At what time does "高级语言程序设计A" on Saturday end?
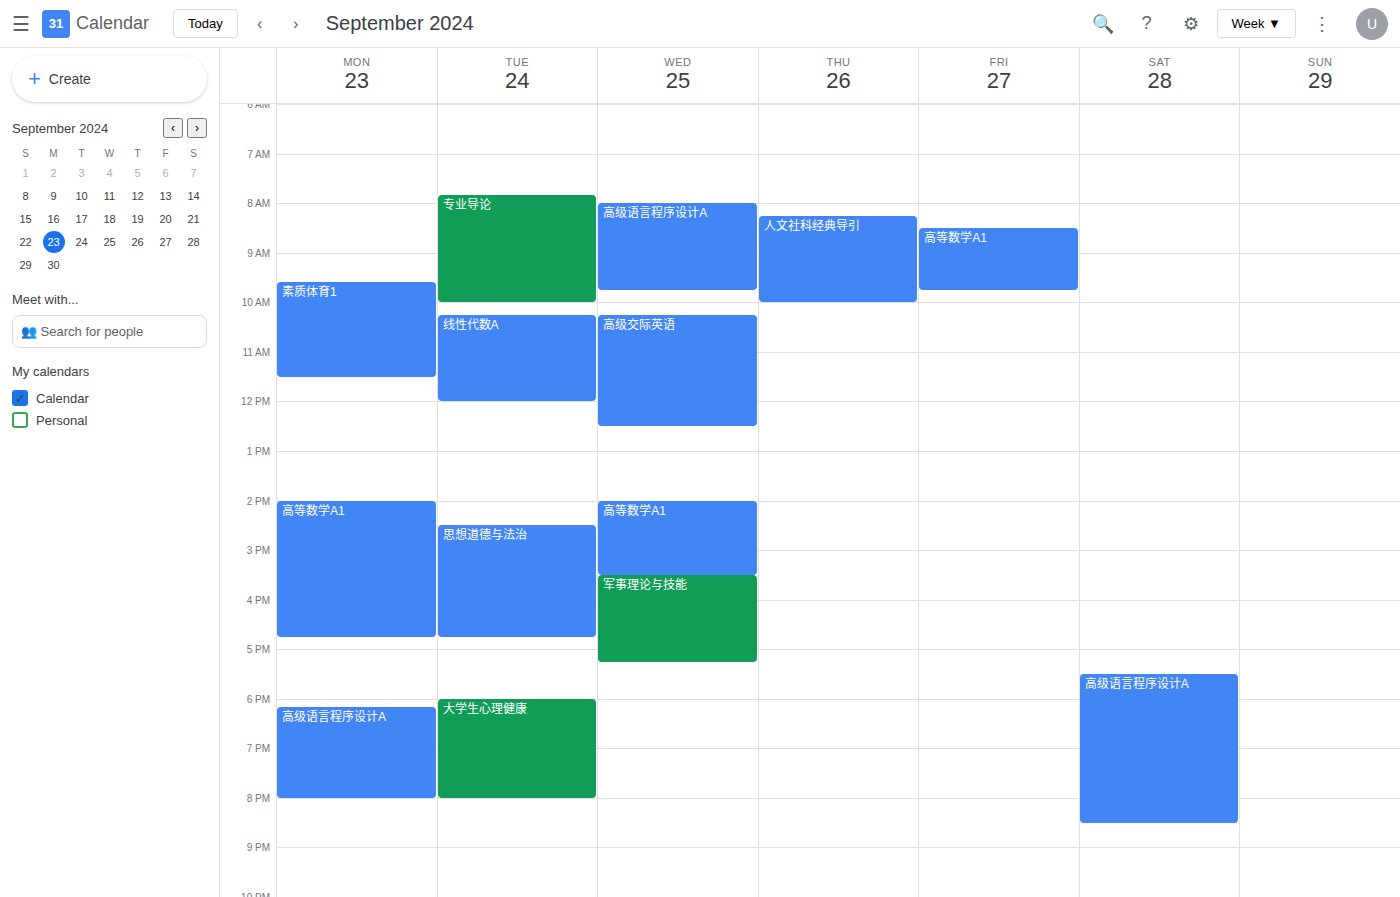
8:30 PM